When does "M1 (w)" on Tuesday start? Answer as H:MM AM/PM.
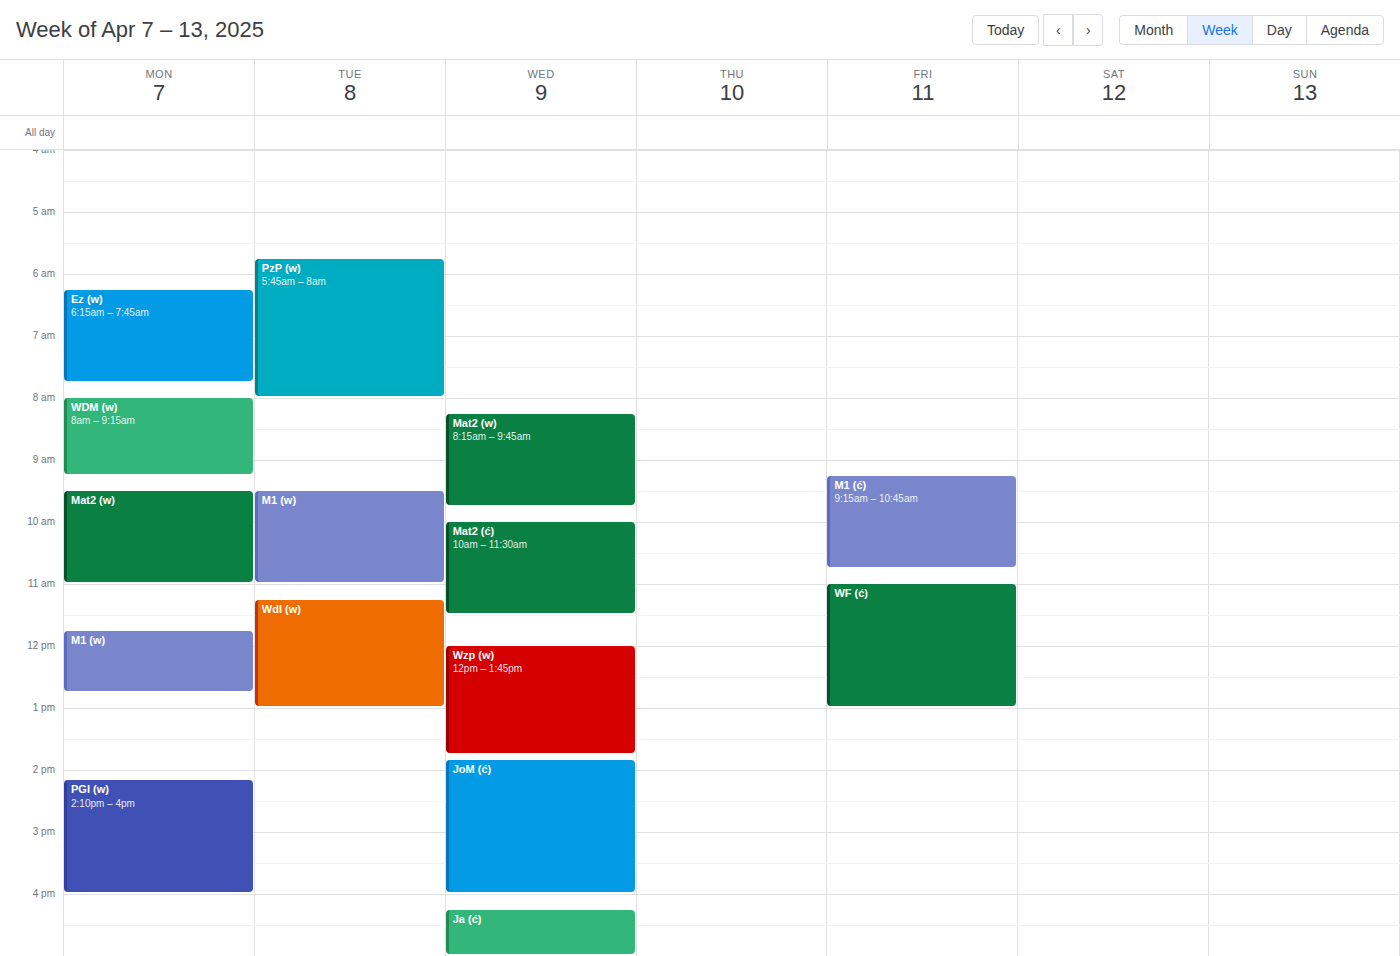
9:30 AM